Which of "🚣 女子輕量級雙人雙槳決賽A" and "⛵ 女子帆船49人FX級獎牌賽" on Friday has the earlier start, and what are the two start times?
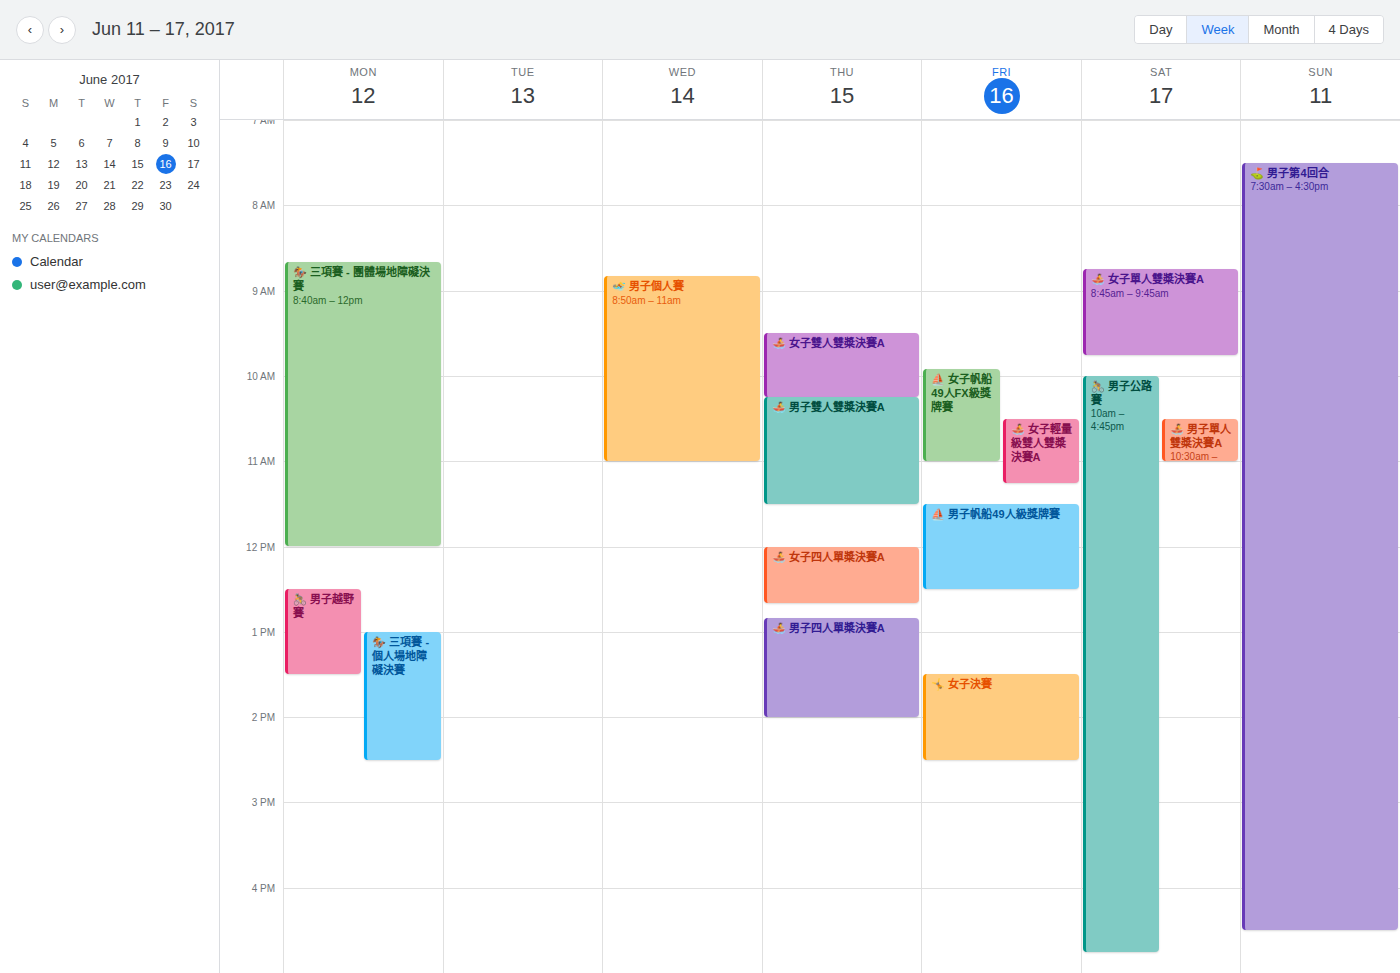
"⛵ 女子帆船49人FX級獎牌賽" 9:55 AM; "🚣 女子輕量級雙人雙槳決賽A" 10:30 AM.